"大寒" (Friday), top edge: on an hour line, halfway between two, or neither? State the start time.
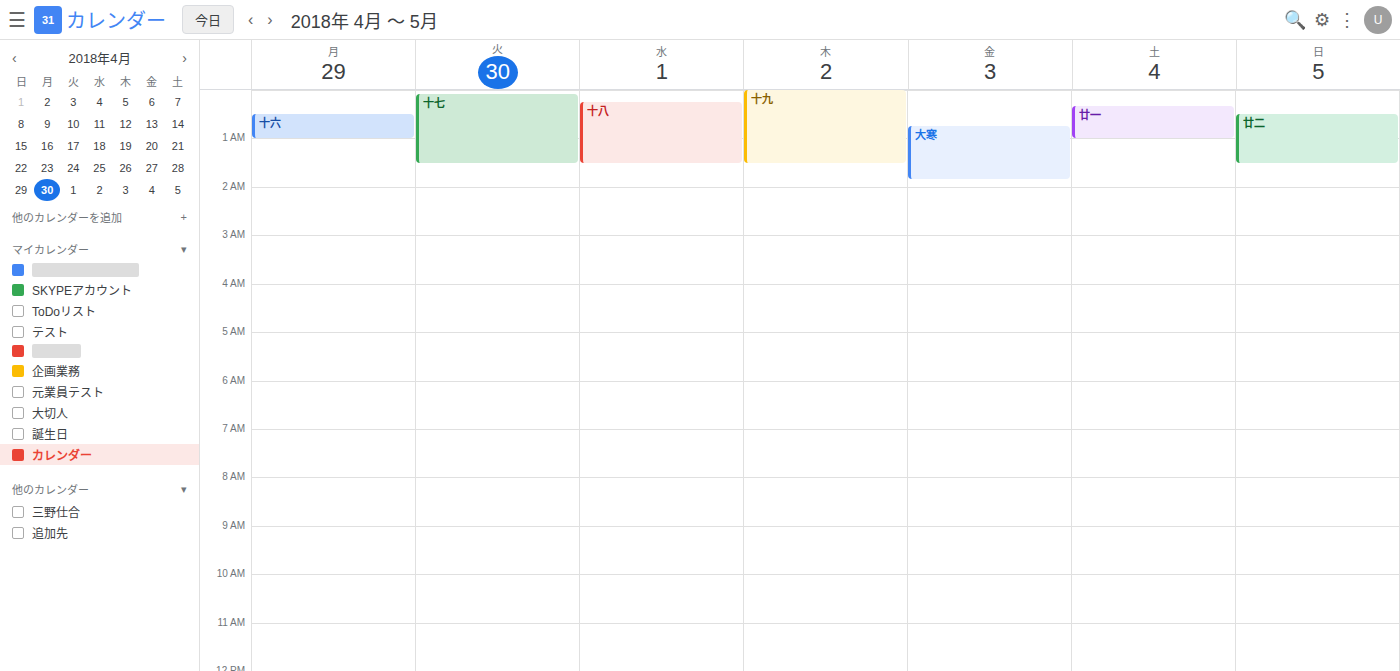
12:45 AM -- neither: three quarters of the way from the 12 AM line to the 1 AM line.